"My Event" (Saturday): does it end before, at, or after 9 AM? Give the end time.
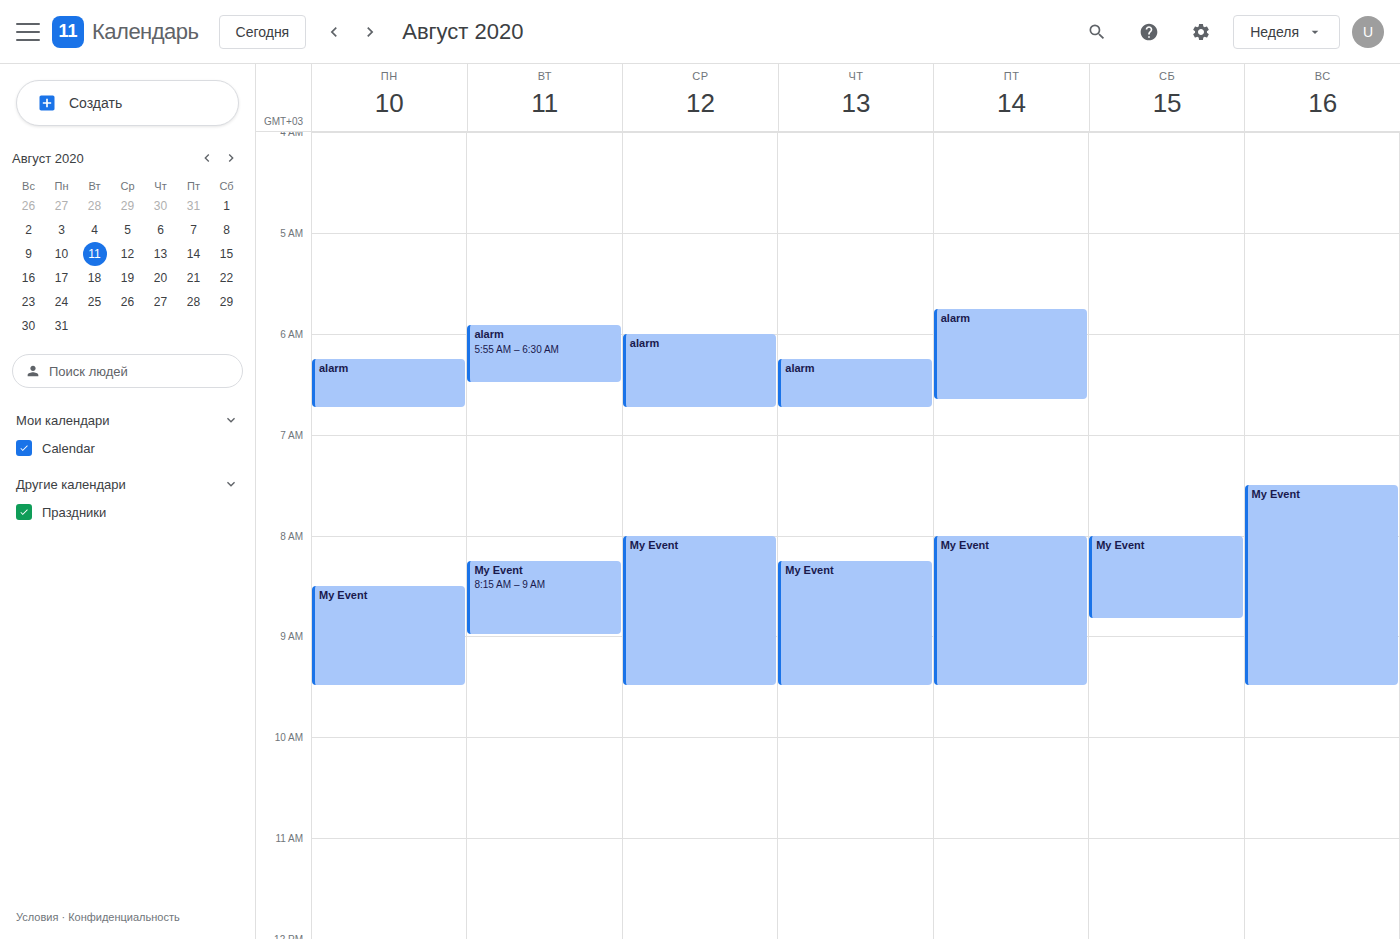
8:50 AM -- before 9 AM, 10 minutes above the 9 AM line.